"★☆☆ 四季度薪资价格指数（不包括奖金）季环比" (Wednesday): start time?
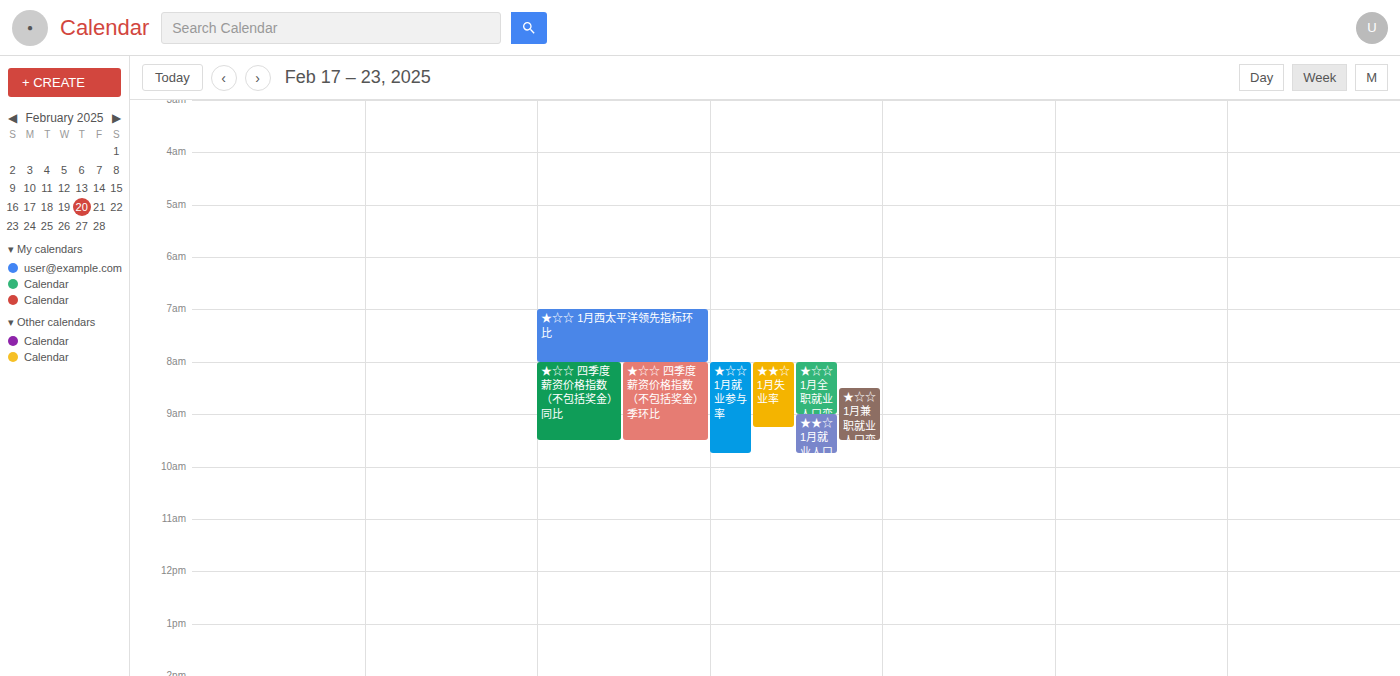
8:00 AM